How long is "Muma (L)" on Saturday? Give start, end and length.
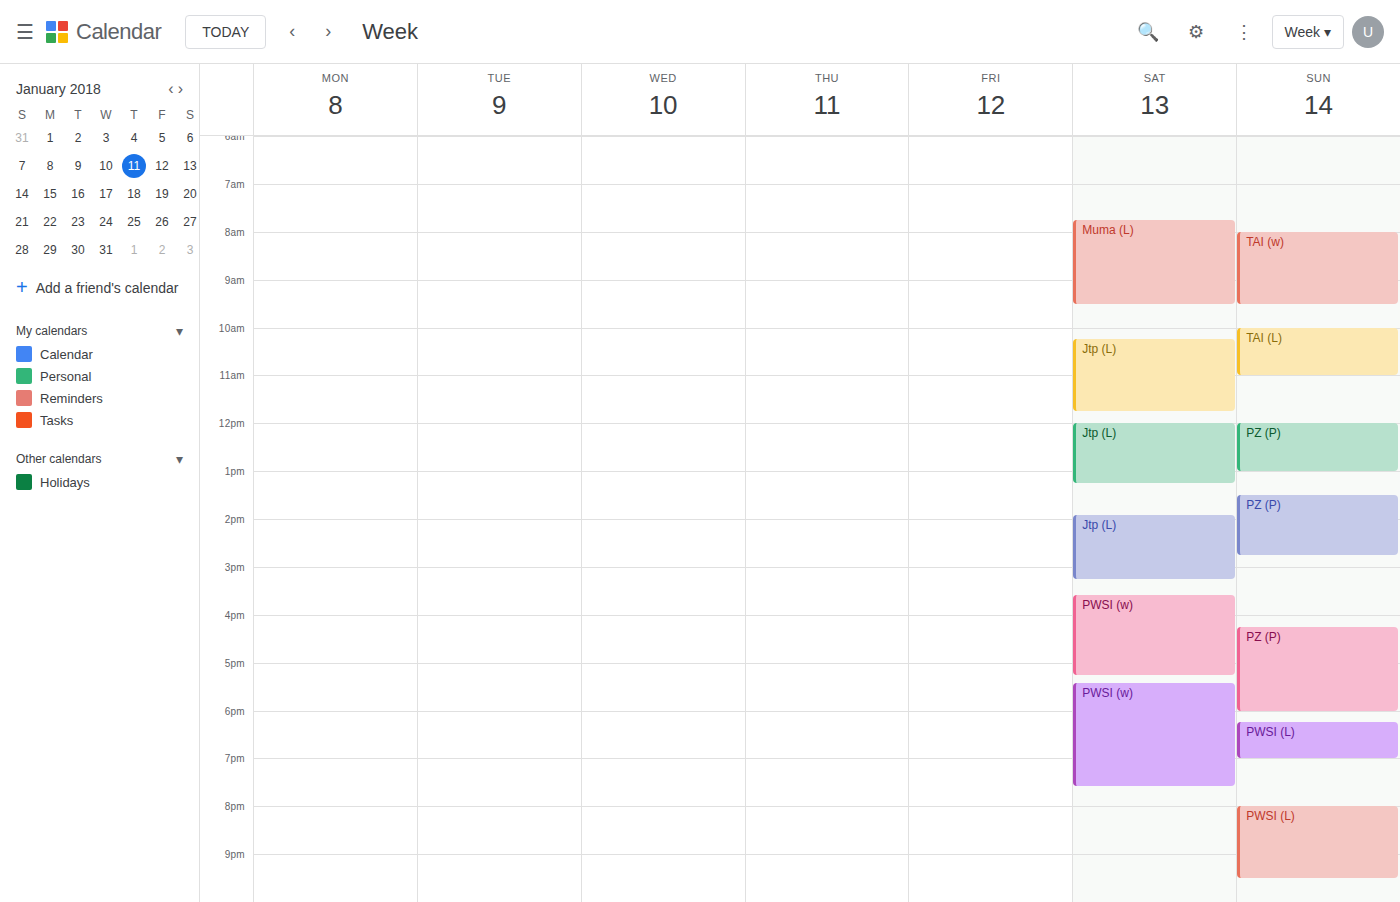
7:45 AM to 9:30 AM, 1 hour 45 minutes